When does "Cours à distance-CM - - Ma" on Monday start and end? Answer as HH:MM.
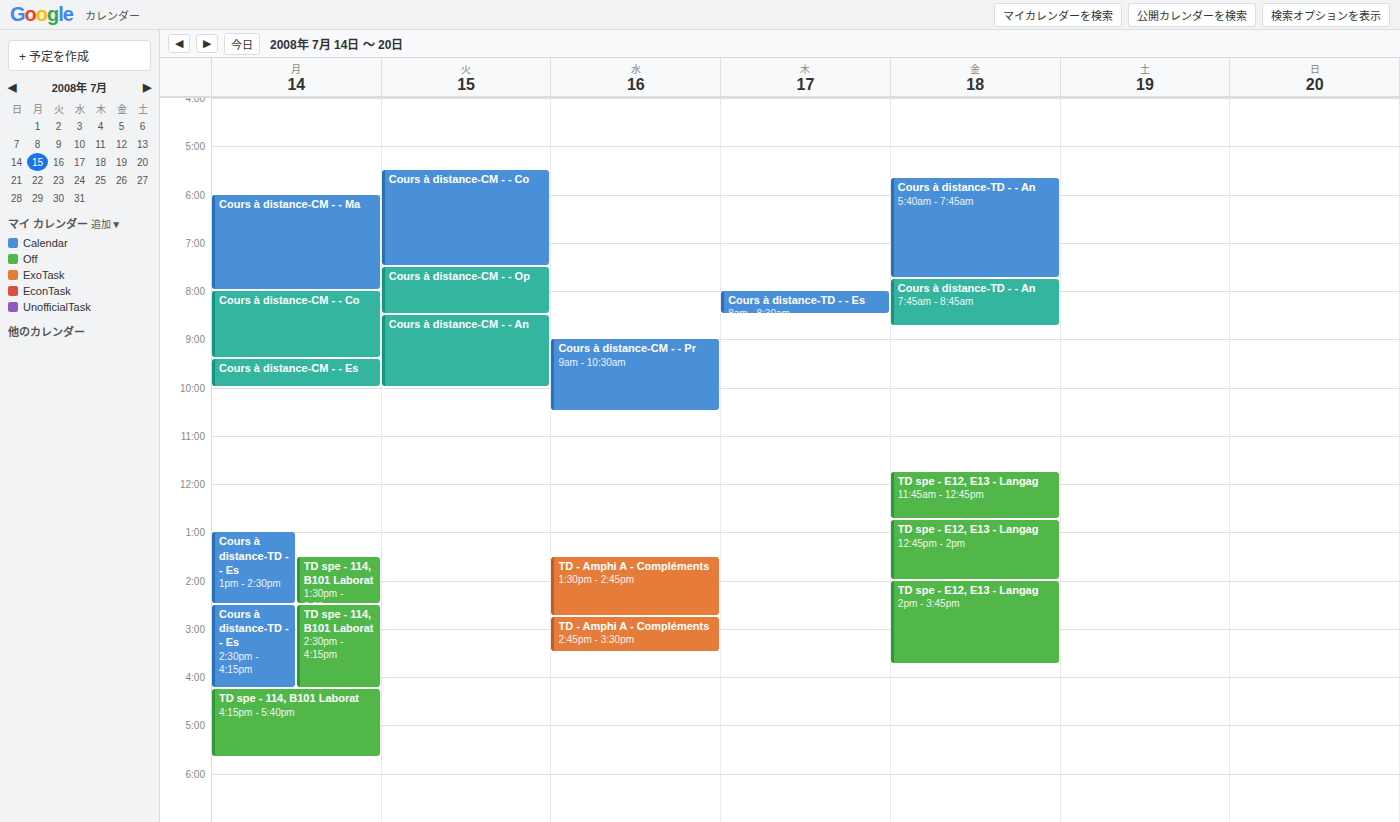
06:00 to 08:00